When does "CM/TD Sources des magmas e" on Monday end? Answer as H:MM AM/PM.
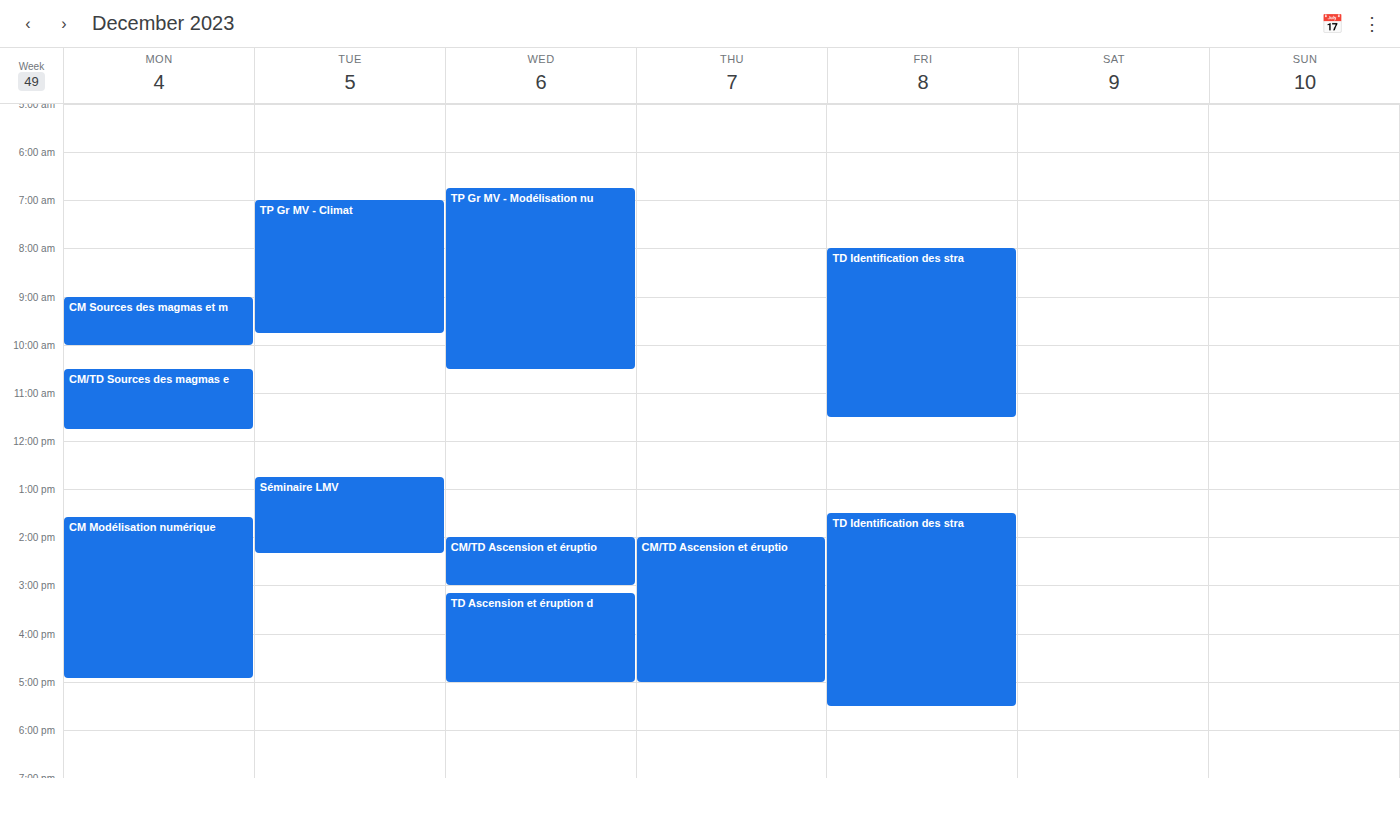
11:45 AM